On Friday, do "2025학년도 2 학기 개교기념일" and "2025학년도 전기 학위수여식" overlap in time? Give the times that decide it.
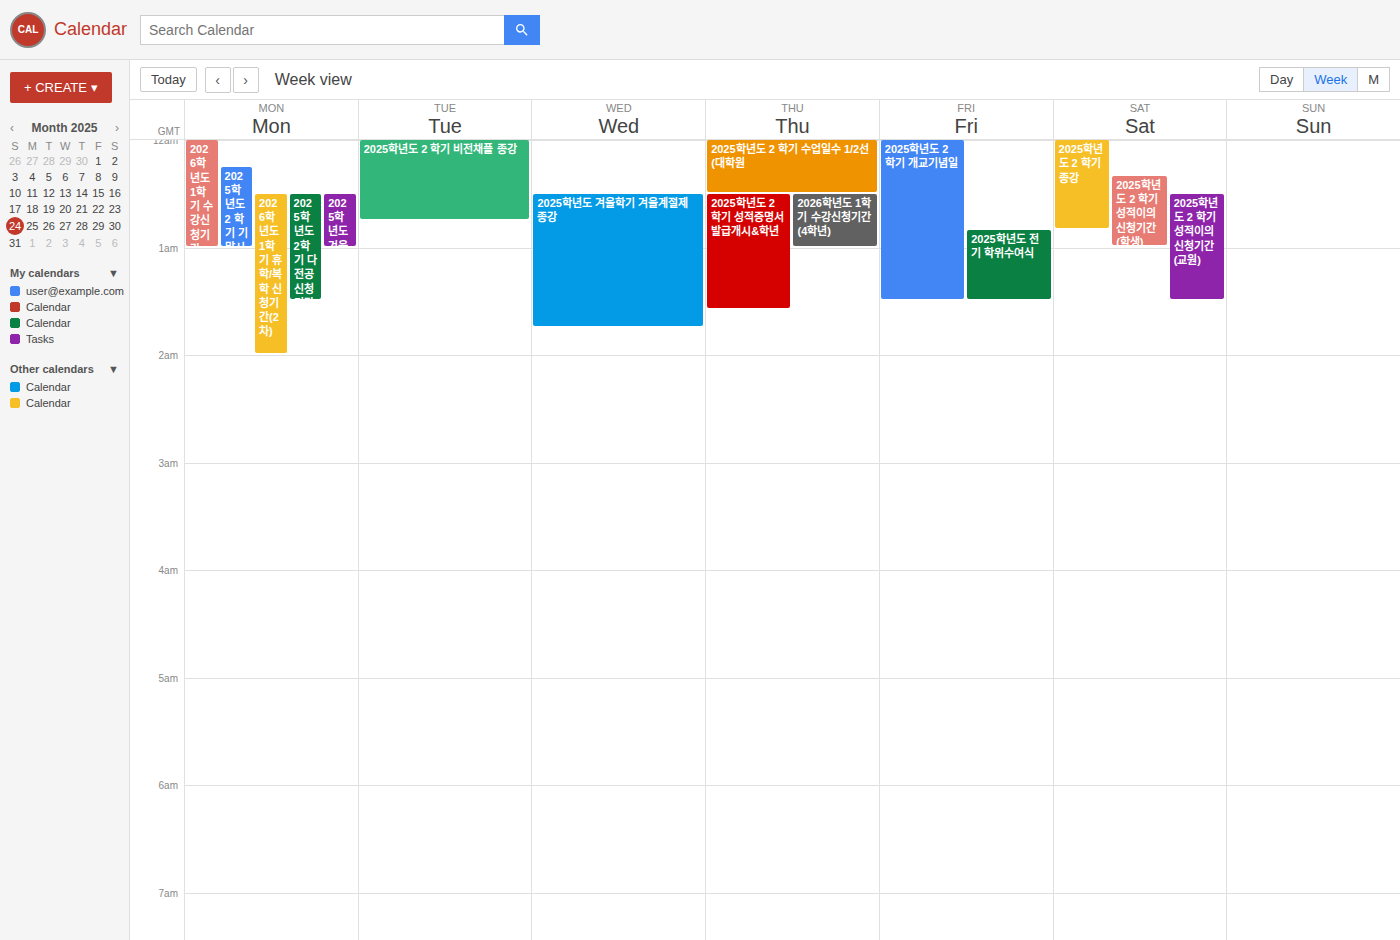
"2025학년도 전기 학위수여식" starts at 12:50 AM, before "2025학년도 2 학기 개교기념일" ends at 1:30 AM -- they overlap.